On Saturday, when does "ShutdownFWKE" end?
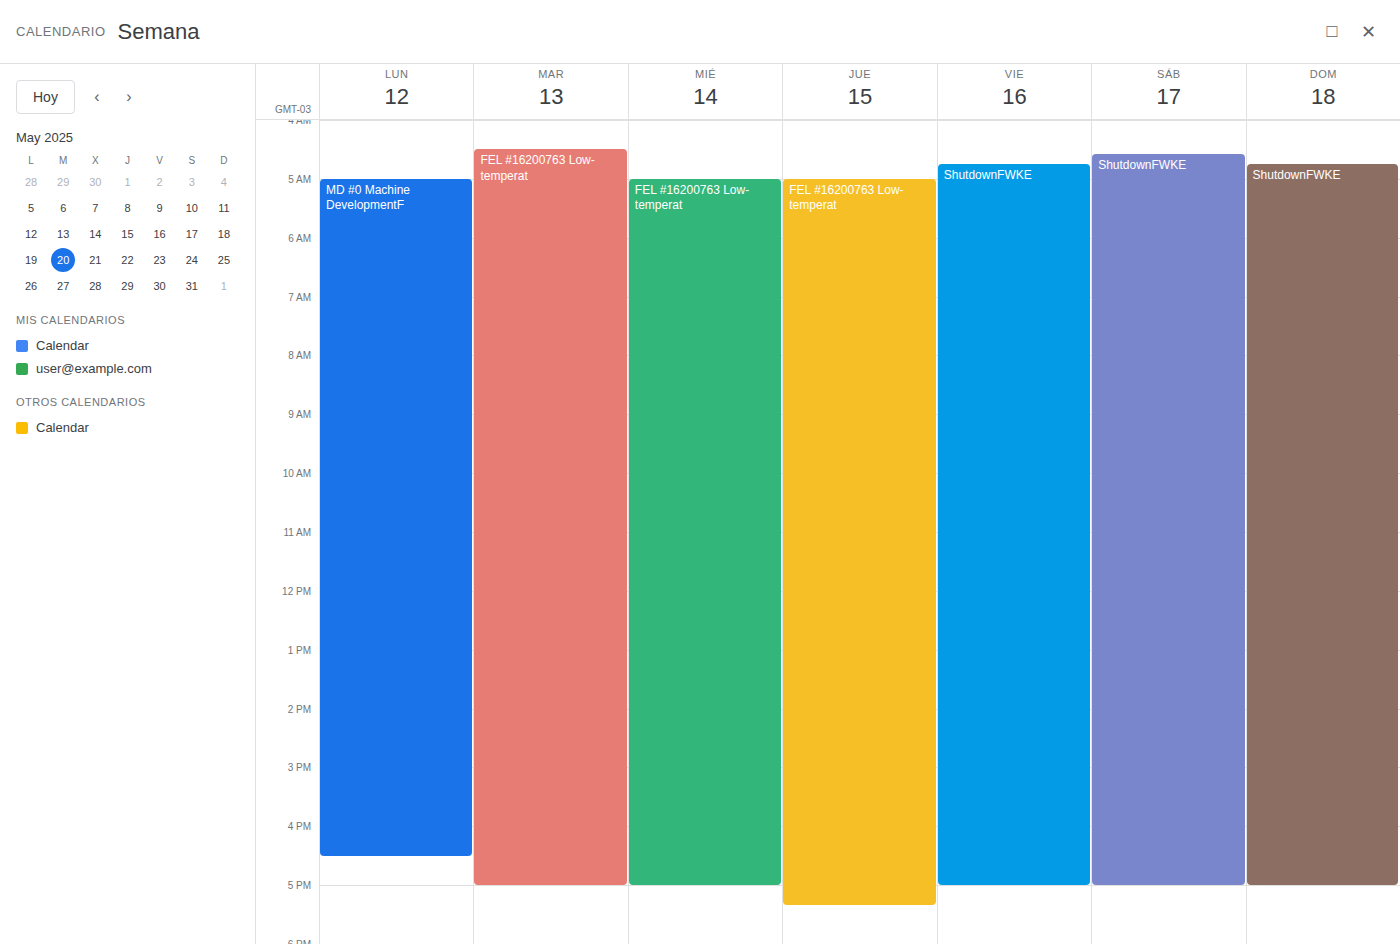
5:00 PM